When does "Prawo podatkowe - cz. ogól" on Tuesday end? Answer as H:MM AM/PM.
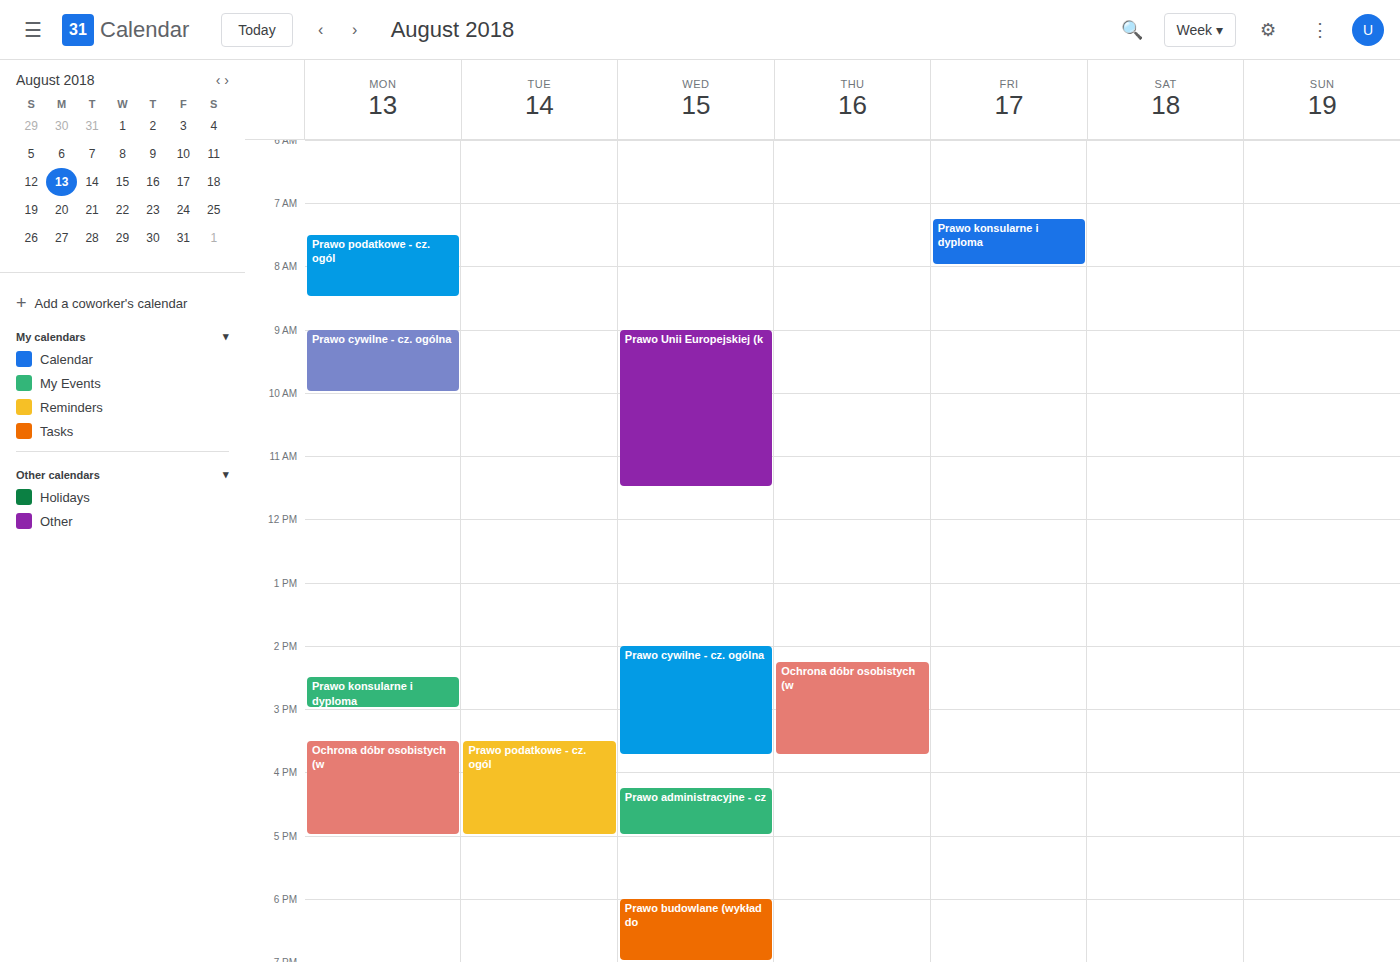
5:00 PM